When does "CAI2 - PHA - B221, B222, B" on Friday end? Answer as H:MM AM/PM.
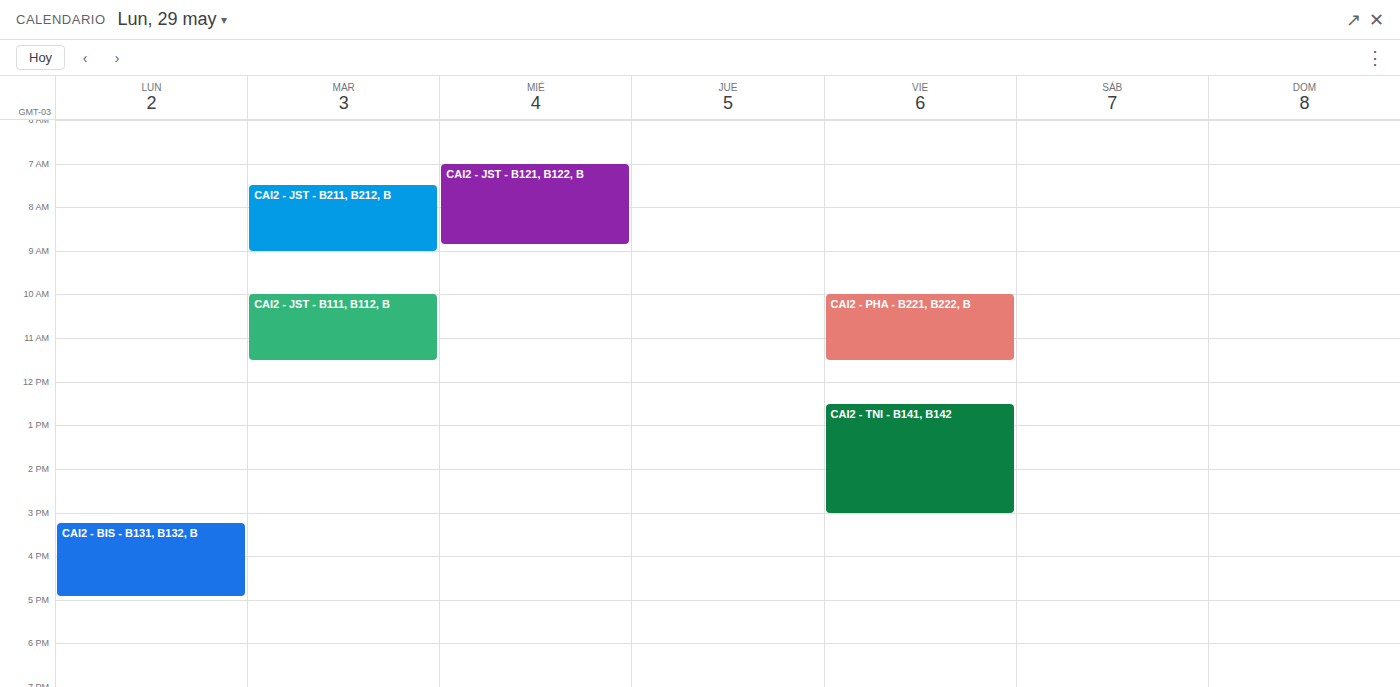
11:30 AM